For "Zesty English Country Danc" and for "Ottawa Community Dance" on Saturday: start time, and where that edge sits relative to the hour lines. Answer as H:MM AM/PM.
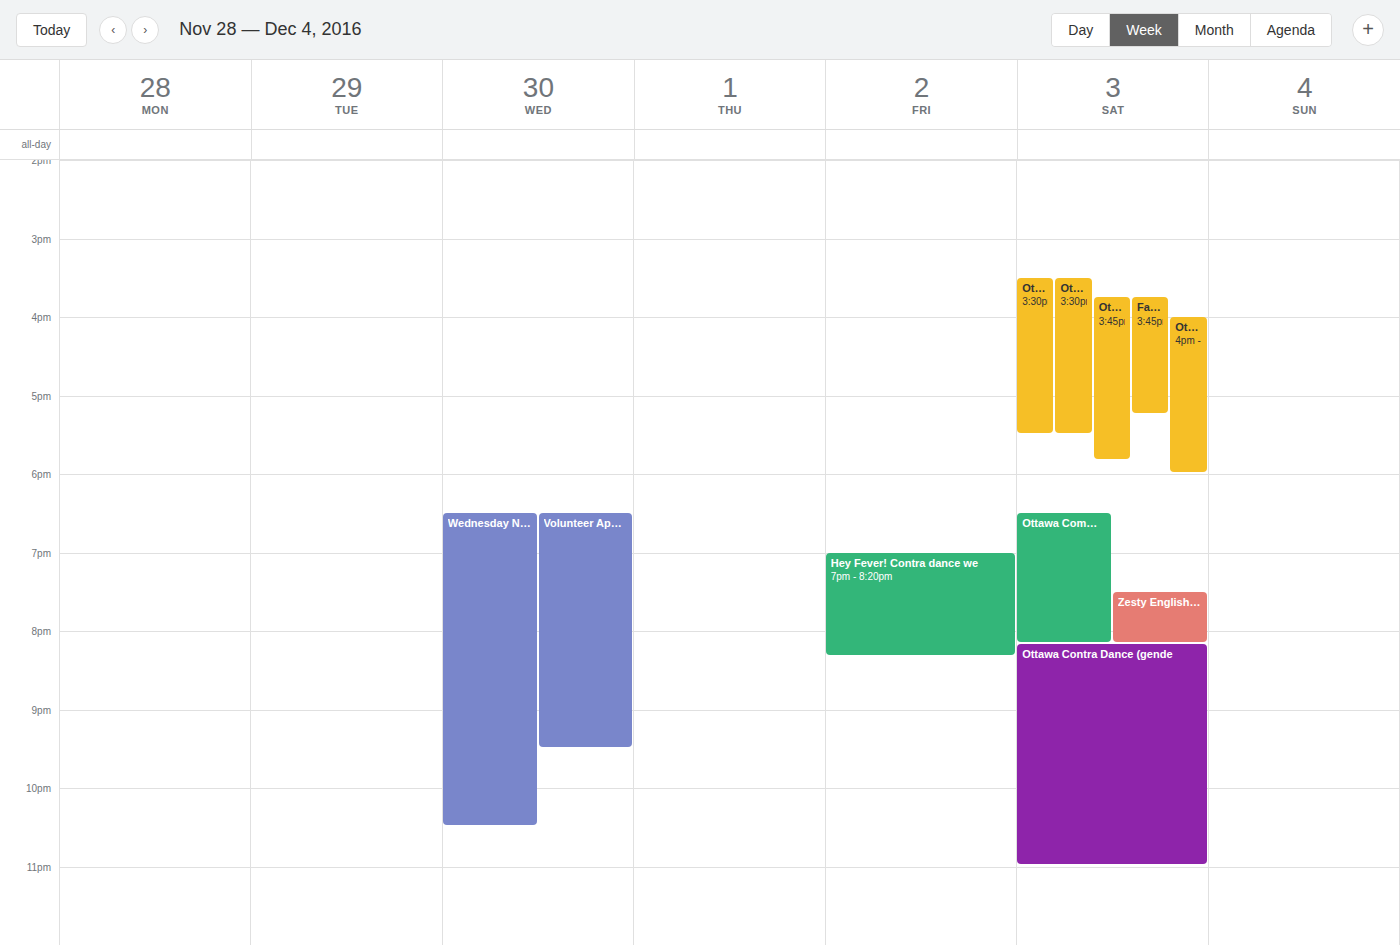
"Zesty English Country Danc": 7:30 PM, halfway between the 7 PM and 8 PM lines. "Ottawa Community Dance": 6:30 PM, halfway between the 6 PM and 7 PM lines.